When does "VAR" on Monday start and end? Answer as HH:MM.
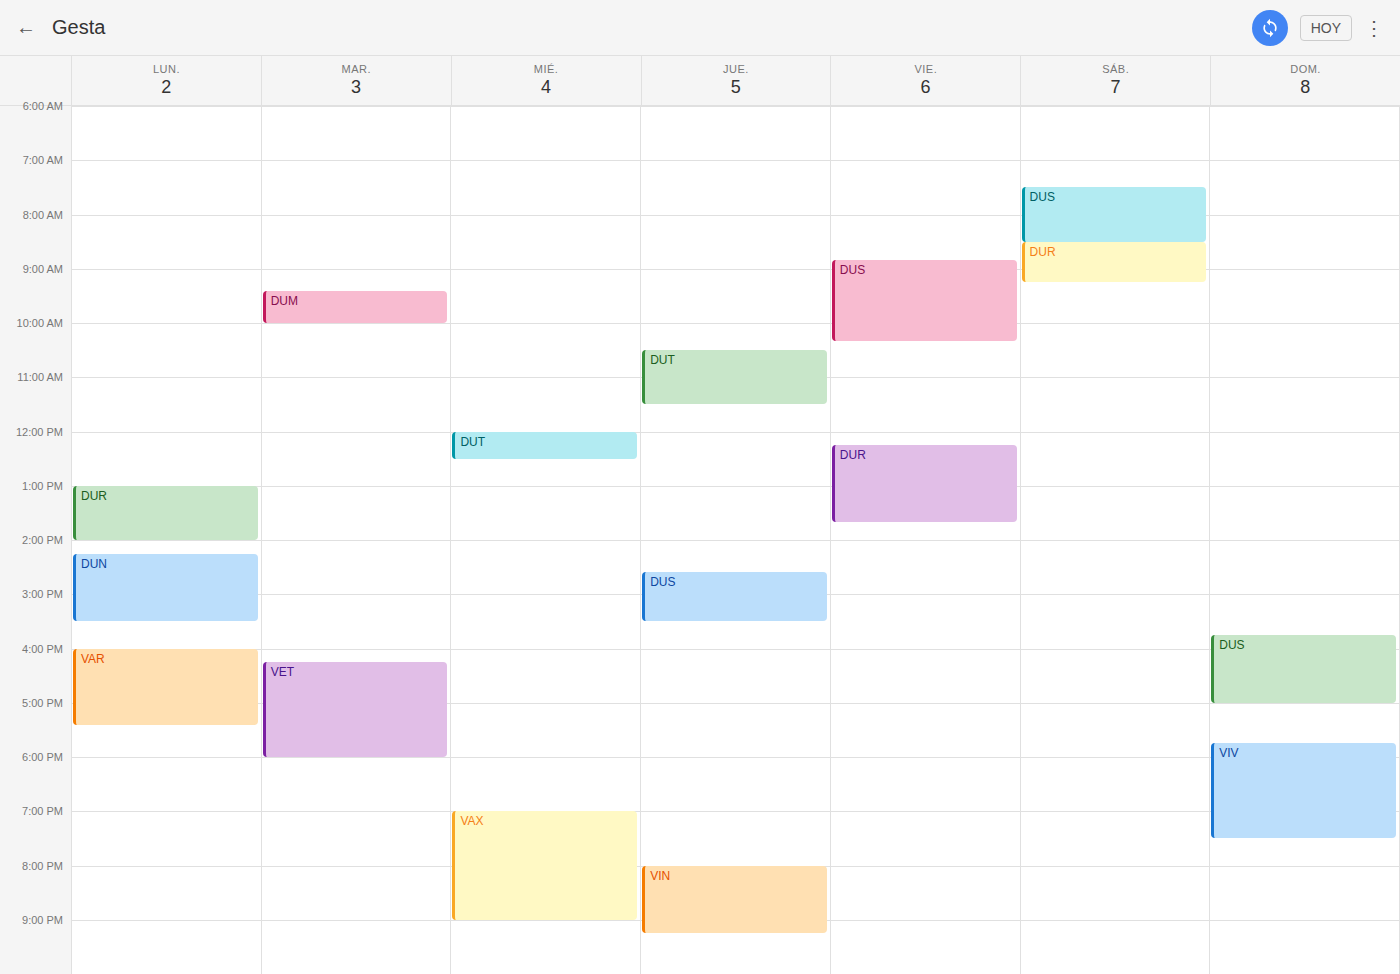
16:00 to 17:25